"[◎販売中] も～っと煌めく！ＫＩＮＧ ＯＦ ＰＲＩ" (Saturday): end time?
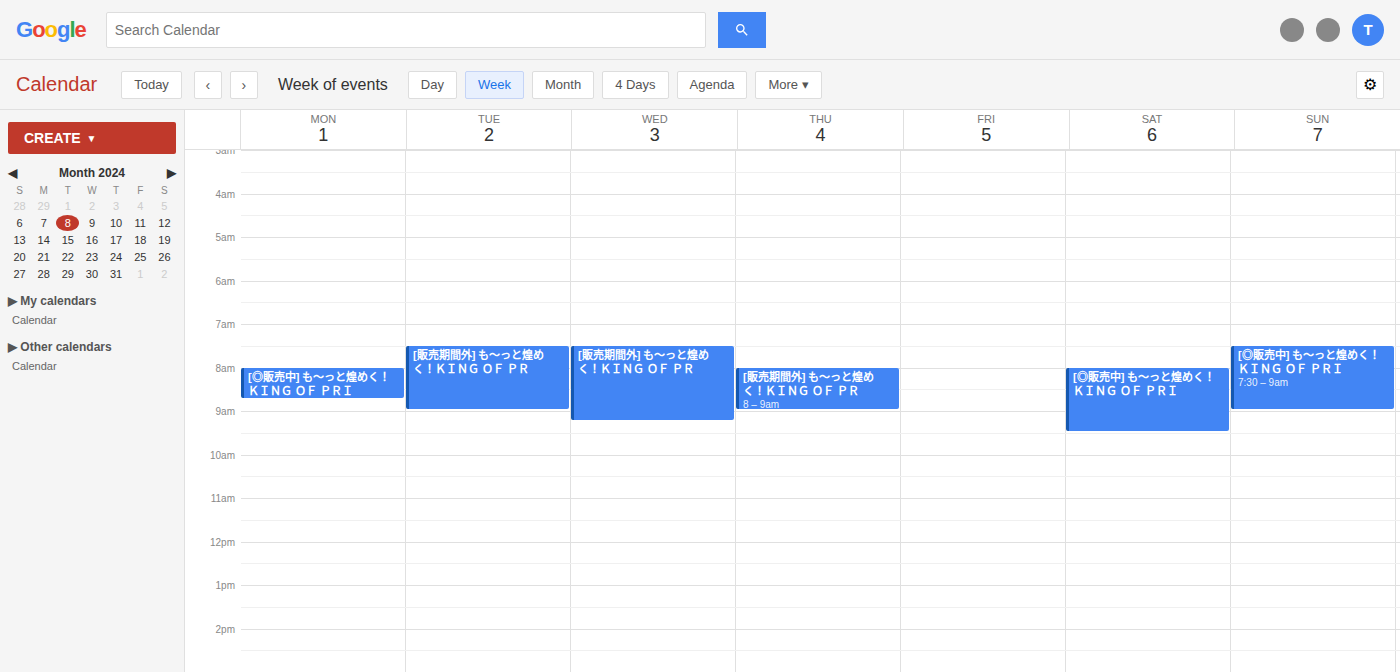
9:30 AM